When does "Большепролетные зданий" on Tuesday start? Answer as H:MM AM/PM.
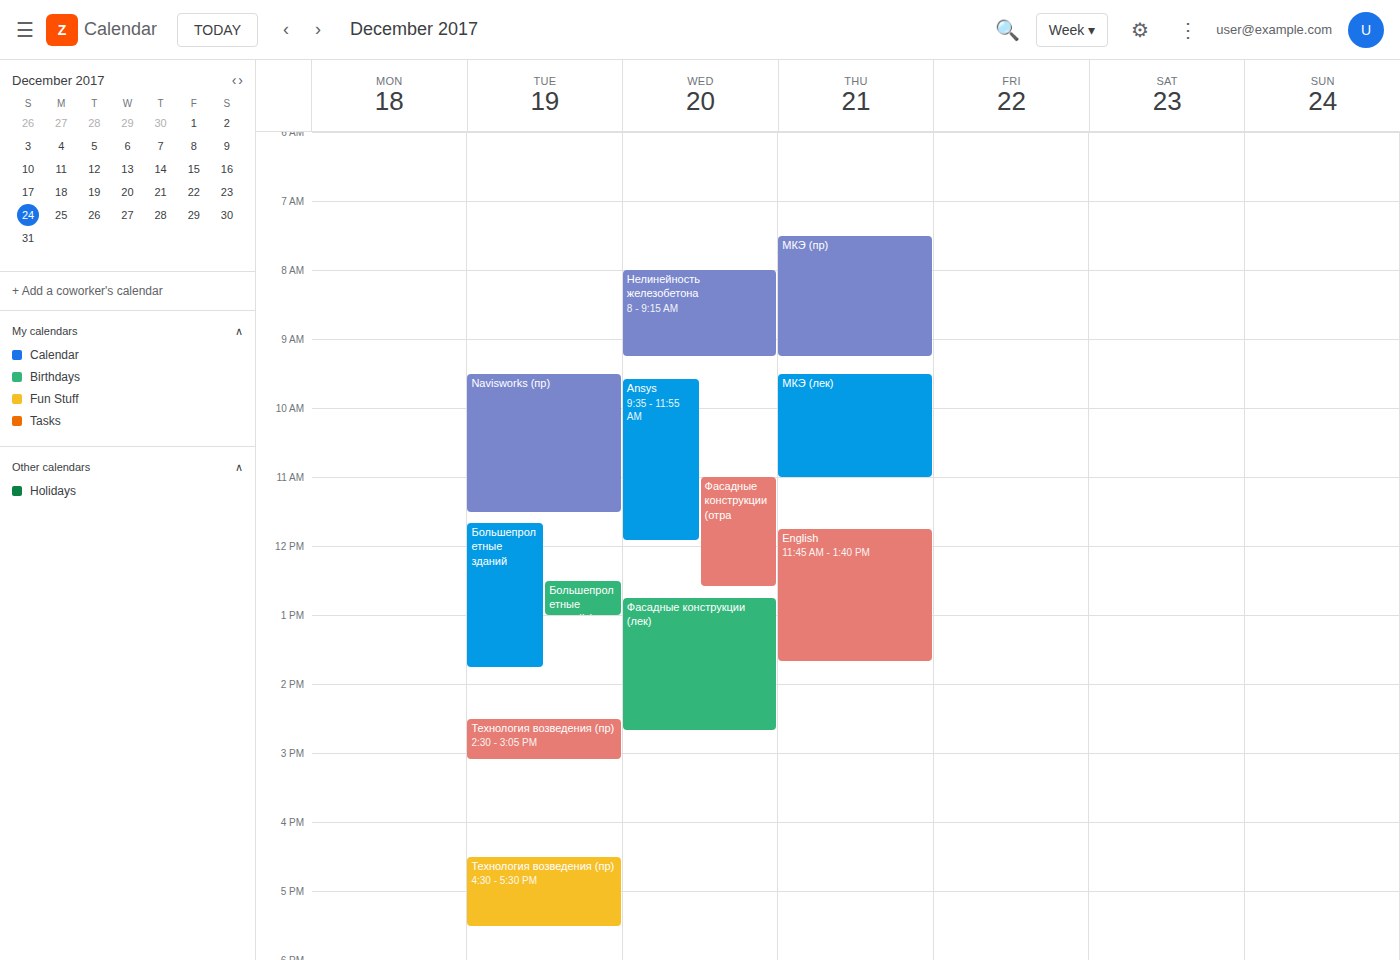
11:40 AM